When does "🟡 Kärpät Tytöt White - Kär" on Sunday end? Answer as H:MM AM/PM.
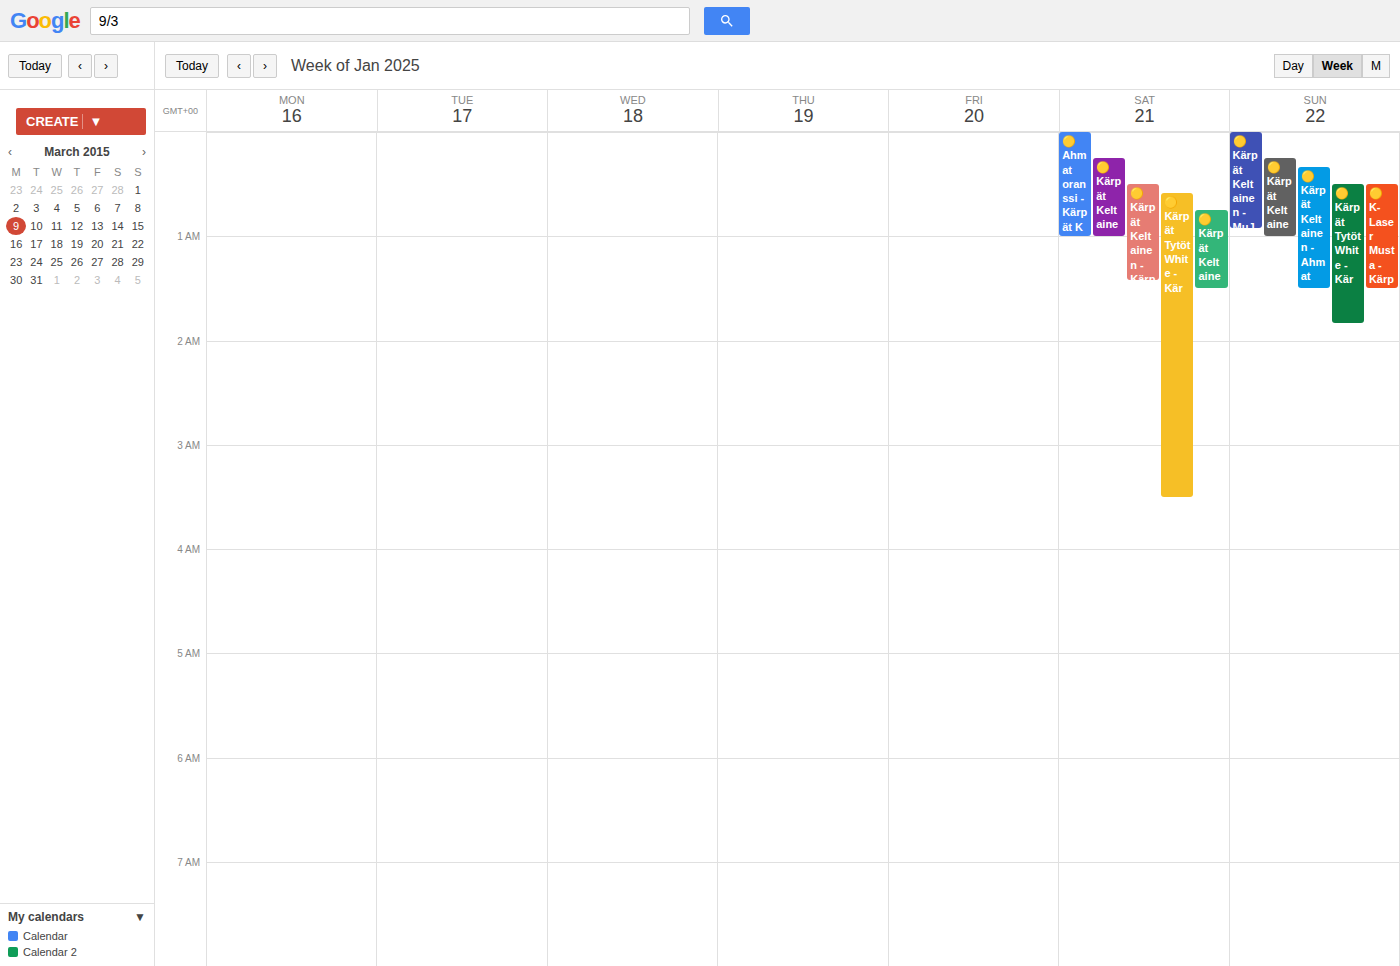
1:50 AM